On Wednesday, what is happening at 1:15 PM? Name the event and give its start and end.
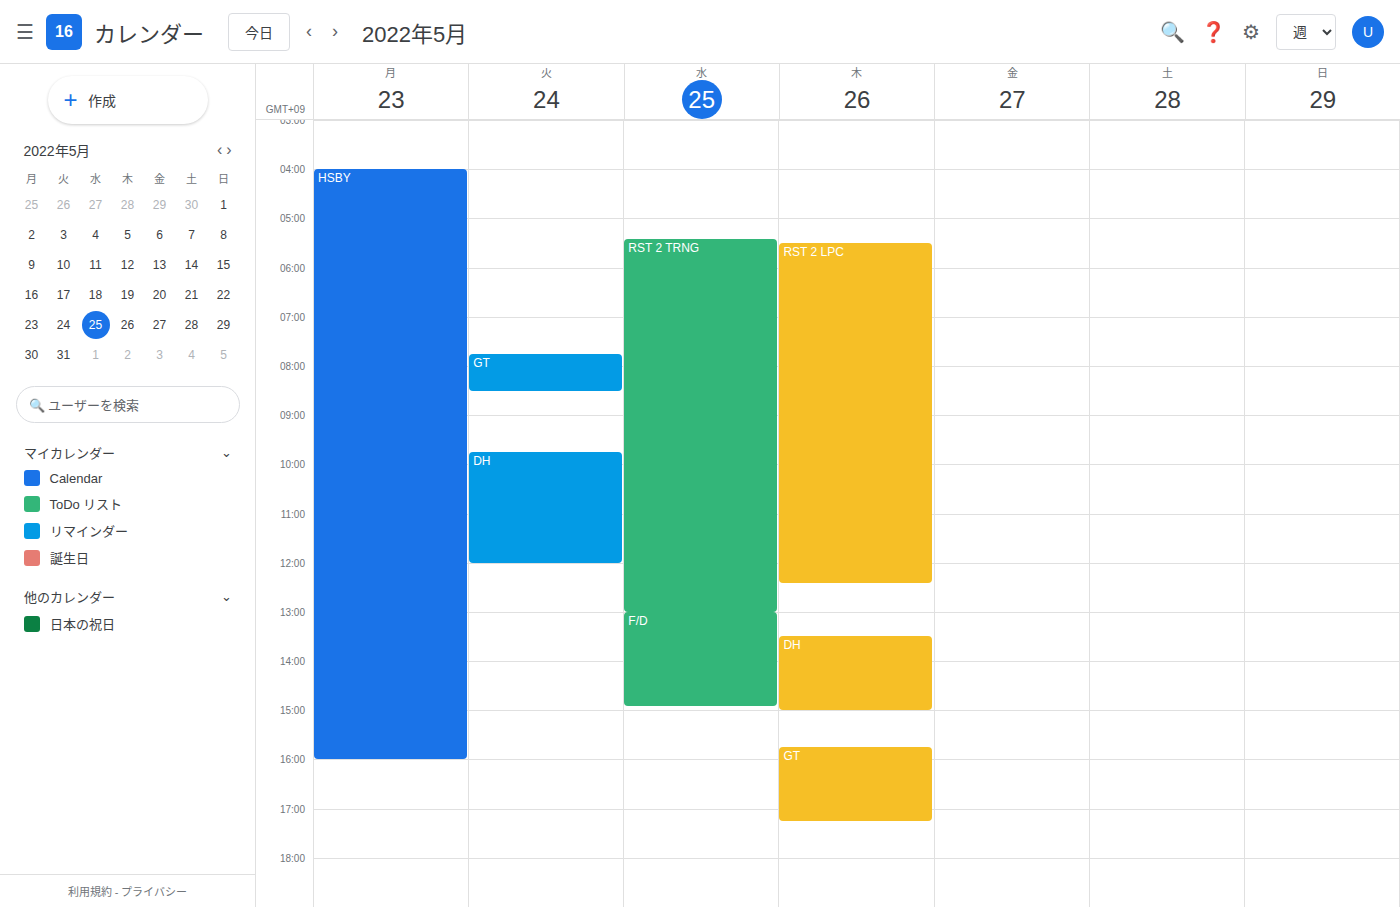
"F/D", 1:00 PM to 2:55 PM